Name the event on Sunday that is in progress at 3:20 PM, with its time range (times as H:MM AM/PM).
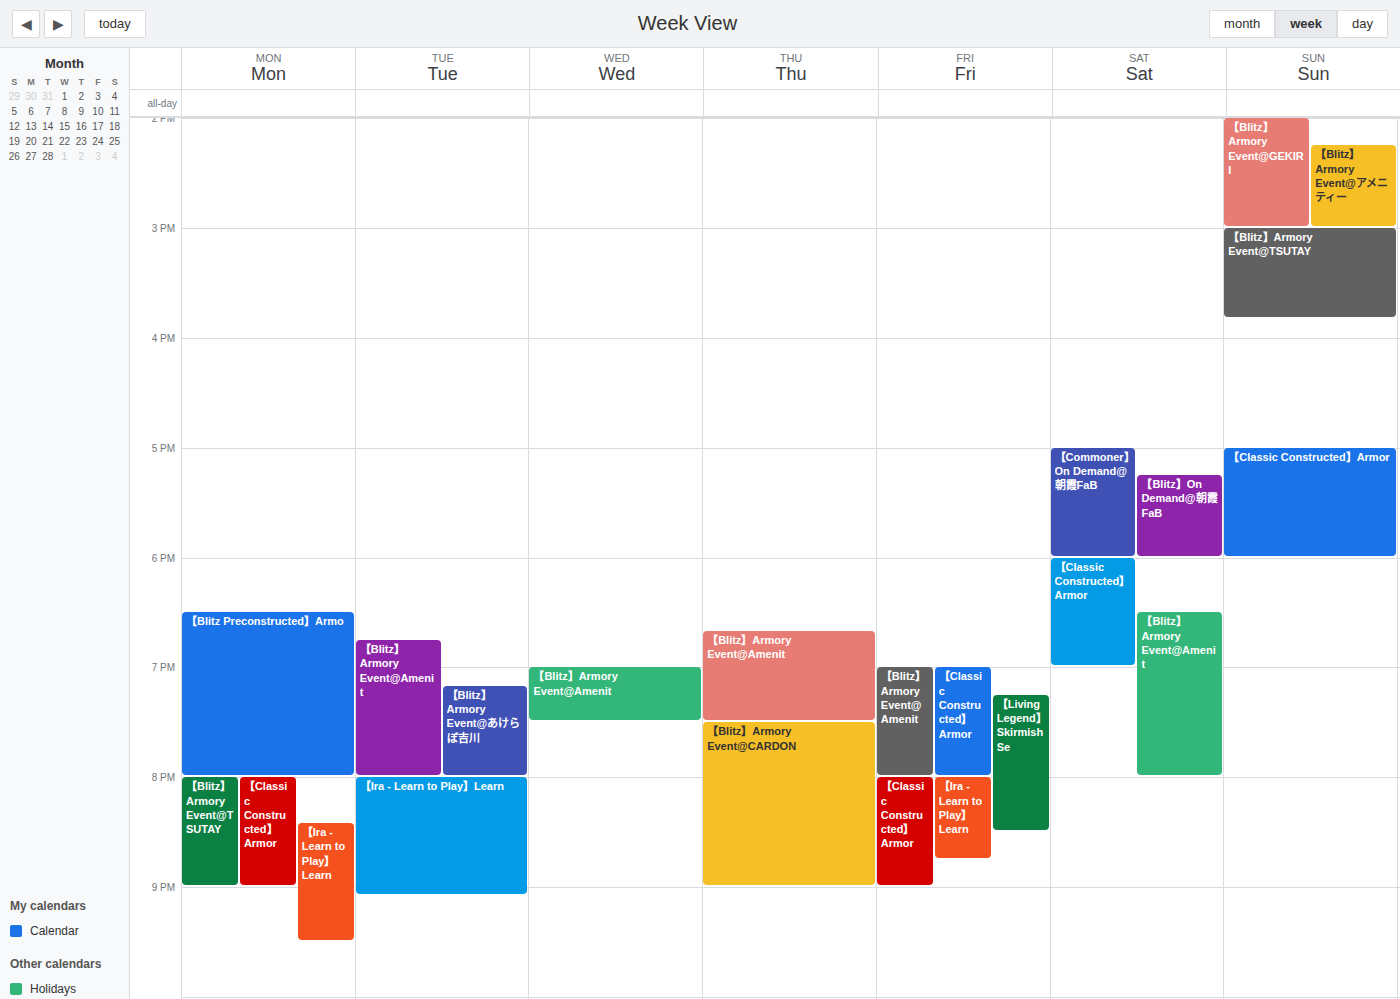
"【Blitz】Armory Event@TSUTAY", 3:00 PM to 3:50 PM